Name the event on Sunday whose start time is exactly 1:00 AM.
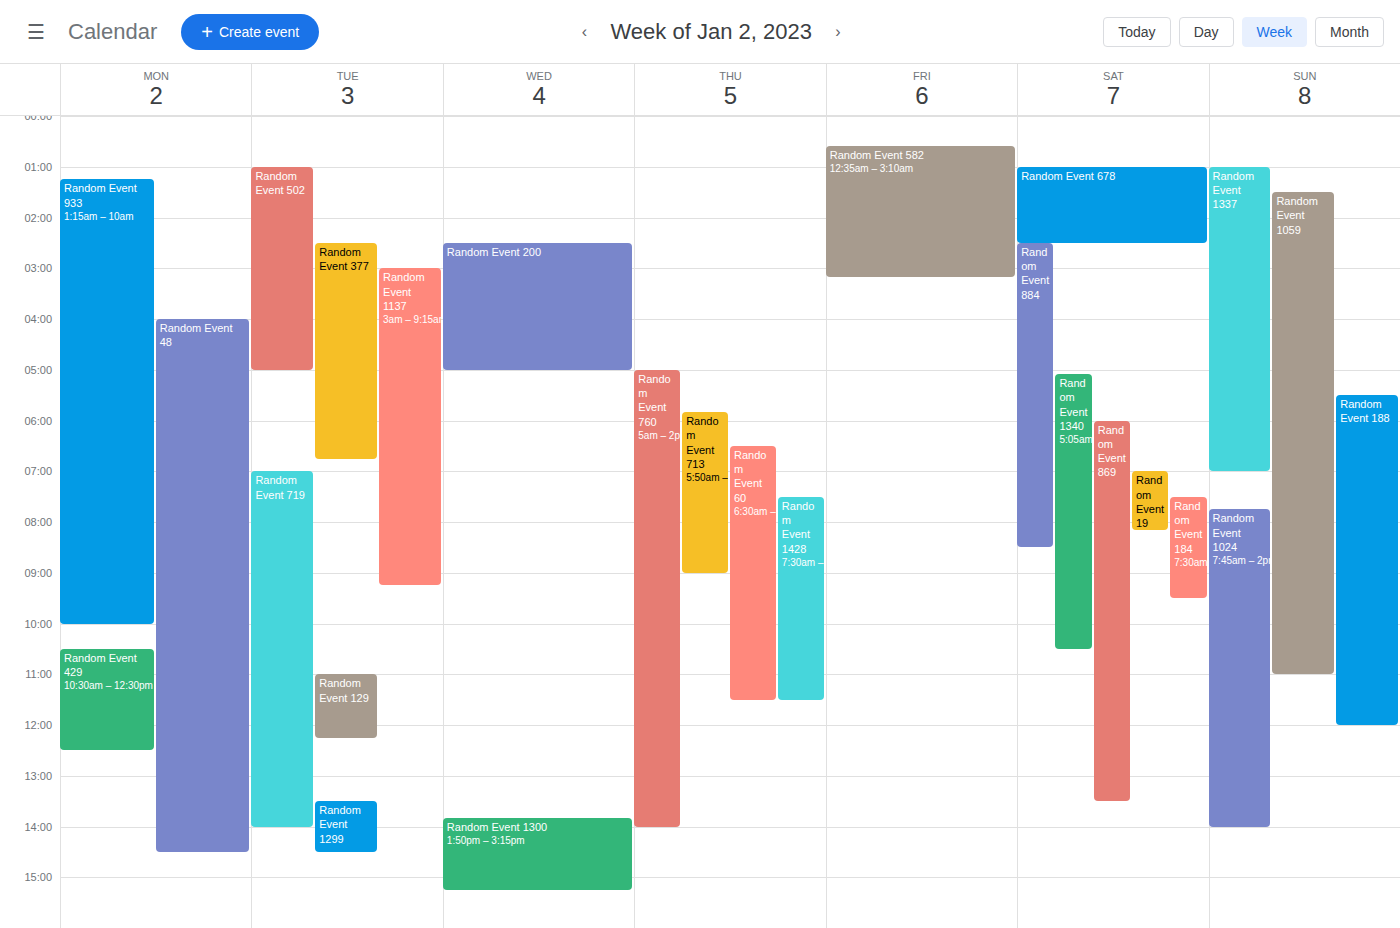
"Random Event 1337"